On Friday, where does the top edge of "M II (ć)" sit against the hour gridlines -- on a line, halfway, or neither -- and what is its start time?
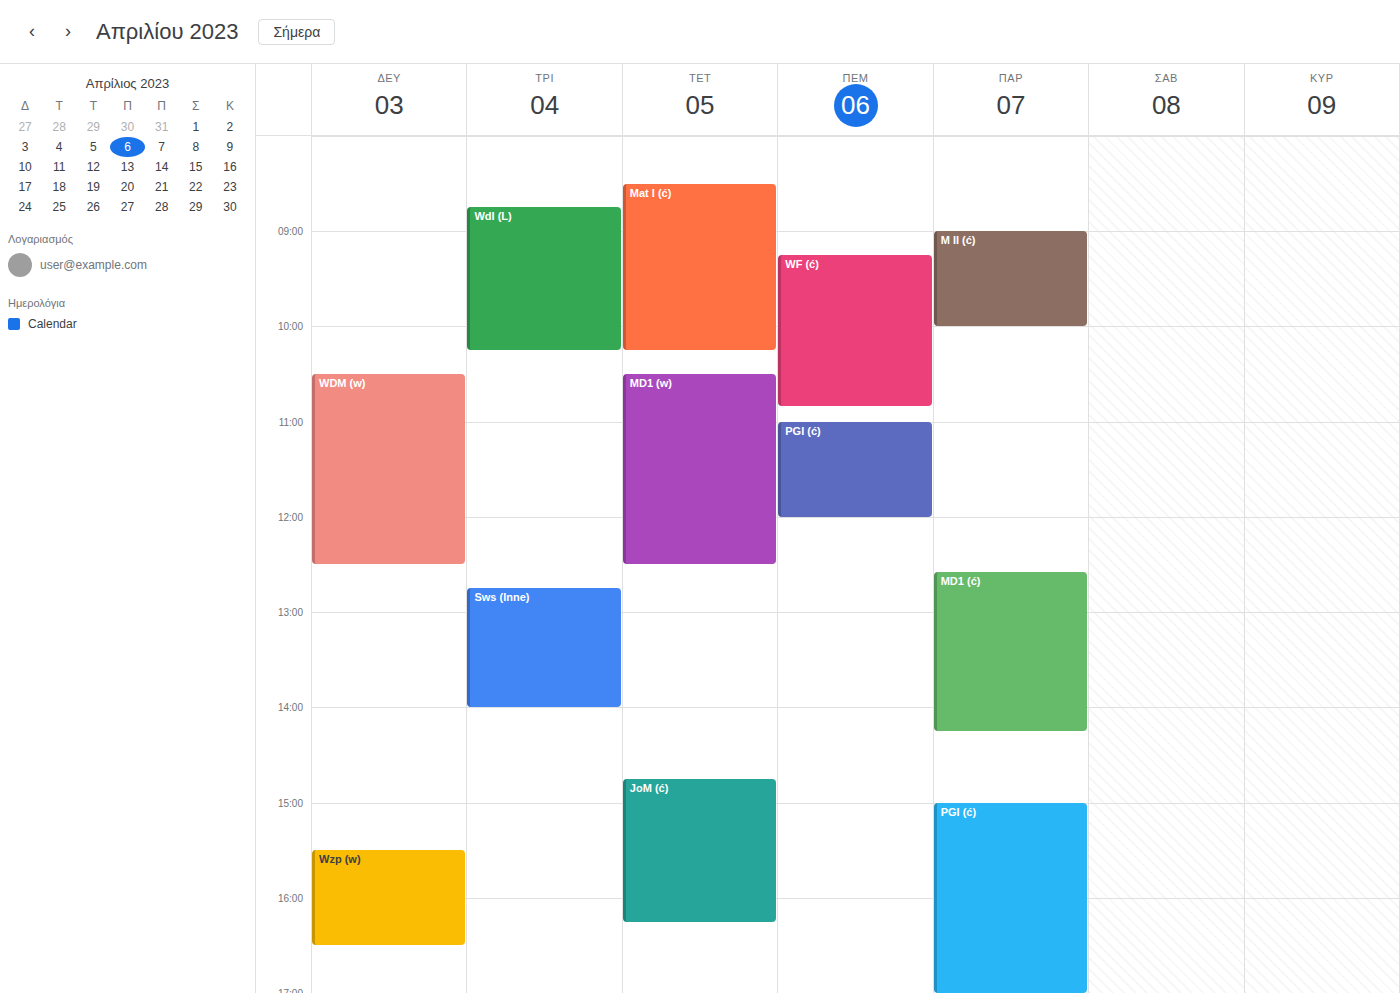
9:00 AM -- exactly on the 9 AM line.